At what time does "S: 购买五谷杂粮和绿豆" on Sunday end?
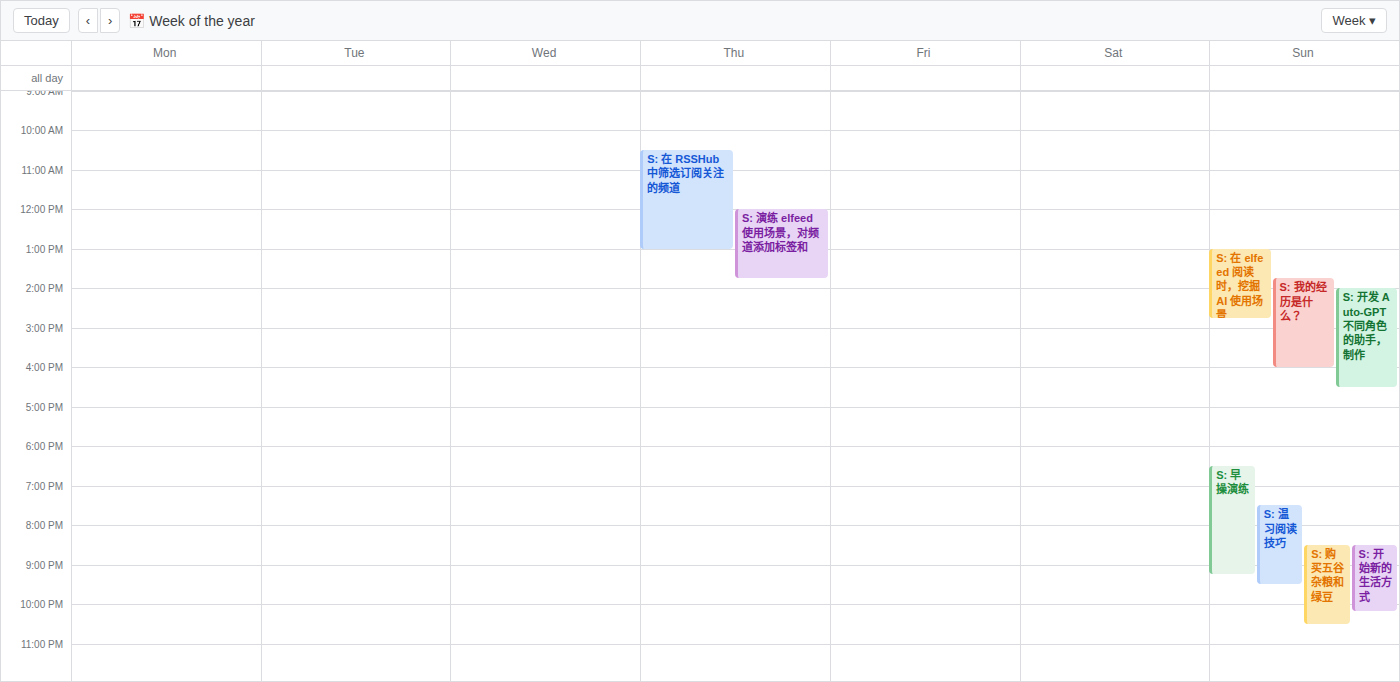
10:30 PM